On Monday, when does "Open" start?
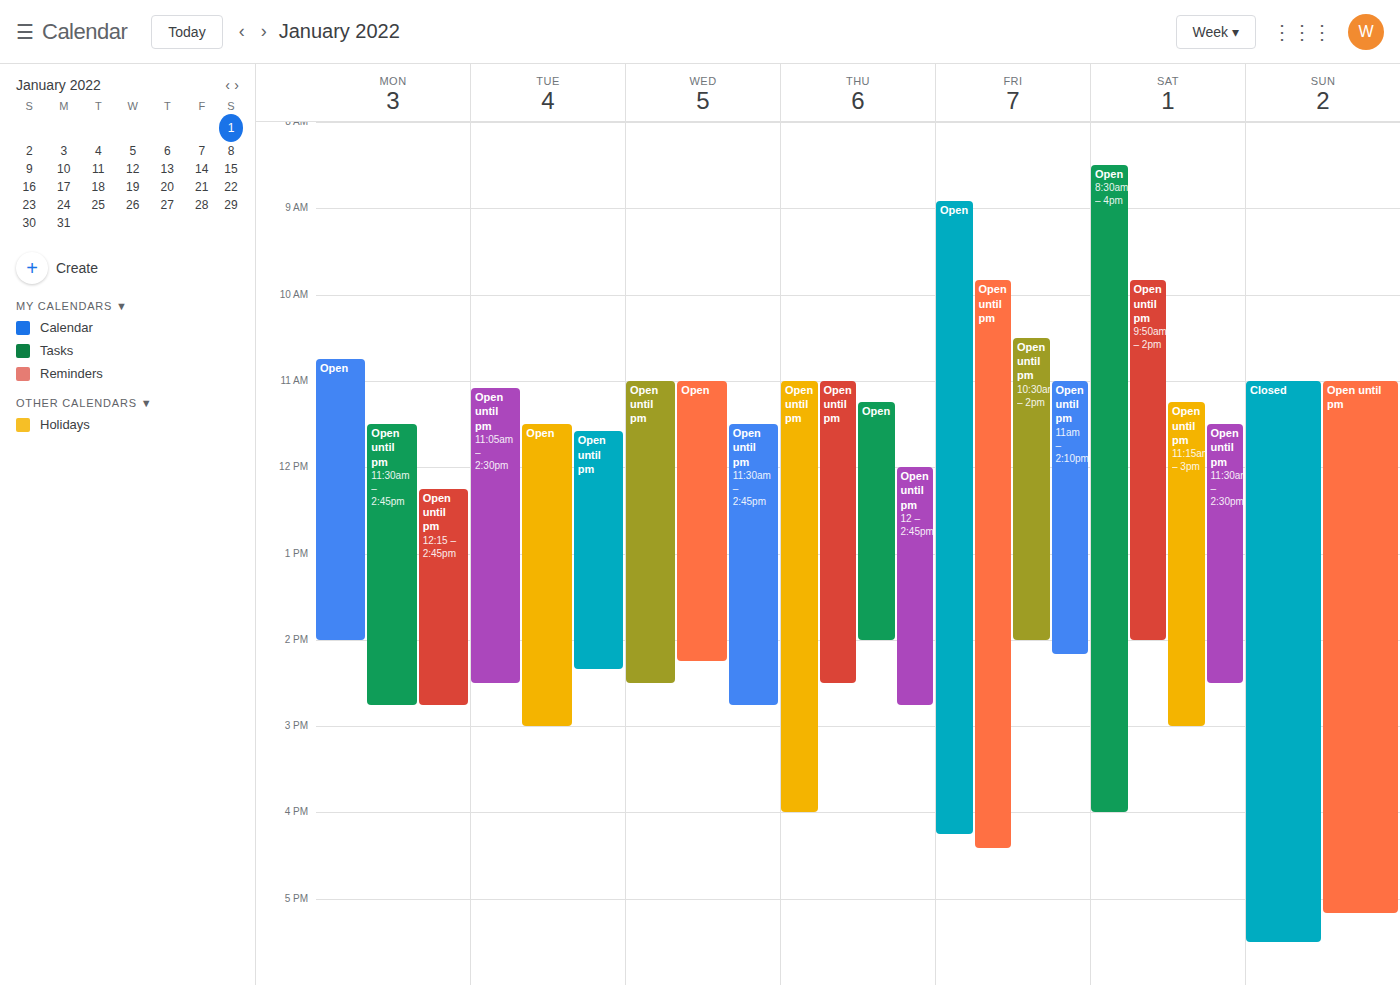
10:45 AM